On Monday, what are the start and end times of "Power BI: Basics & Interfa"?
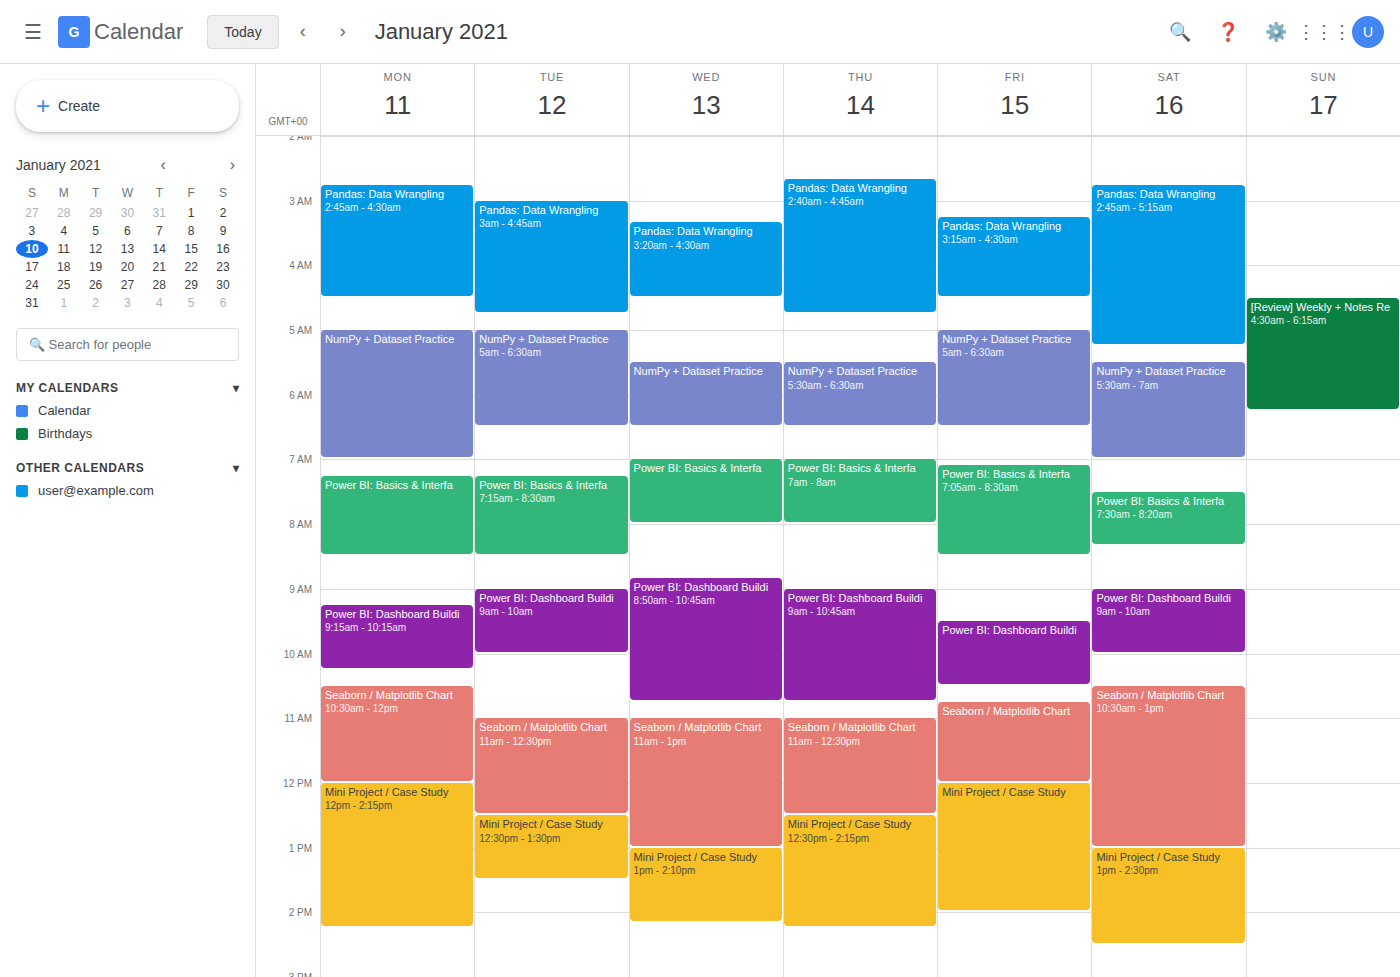
7:15 AM to 8:30 AM